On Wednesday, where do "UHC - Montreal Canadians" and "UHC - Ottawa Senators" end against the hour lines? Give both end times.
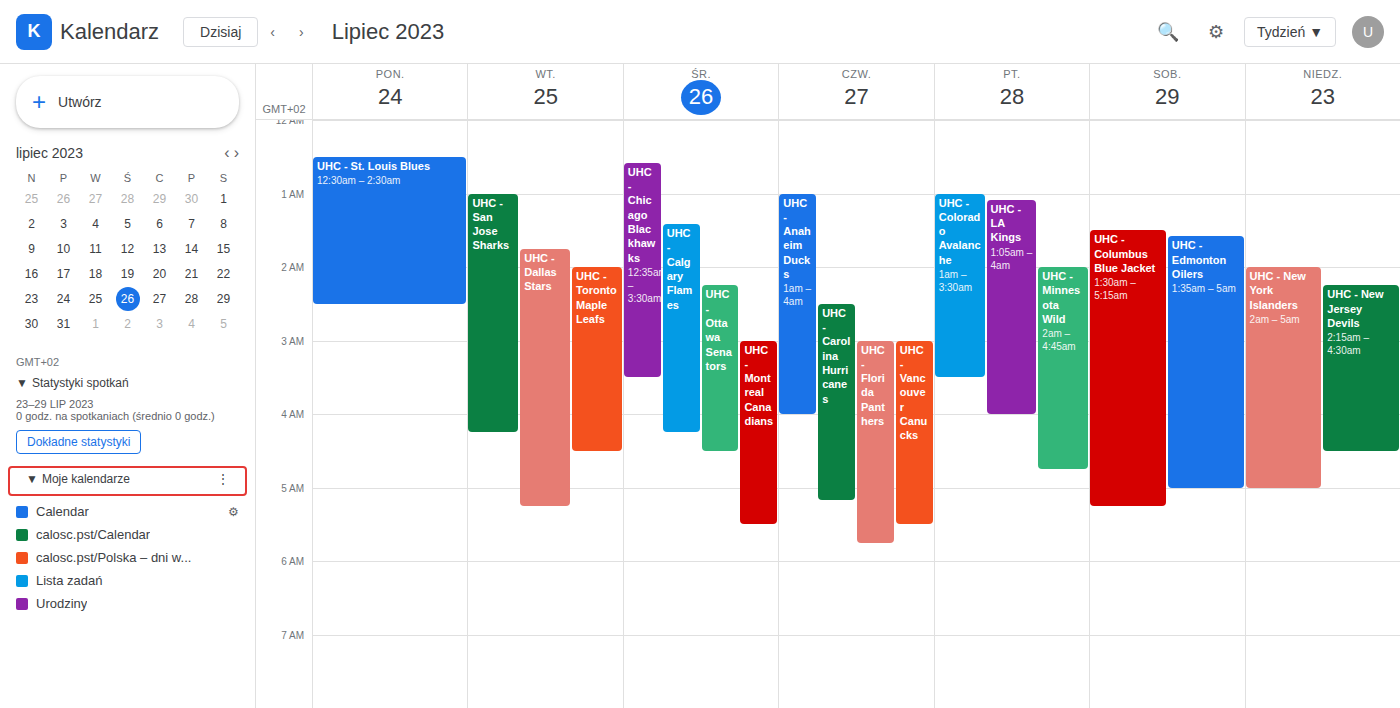
"UHC - Montreal Canadians": 5:30 AM, halfway between the 5 AM and 6 AM lines. "UHC - Ottawa Senators": 4:30 AM, halfway between the 4 AM and 5 AM lines.